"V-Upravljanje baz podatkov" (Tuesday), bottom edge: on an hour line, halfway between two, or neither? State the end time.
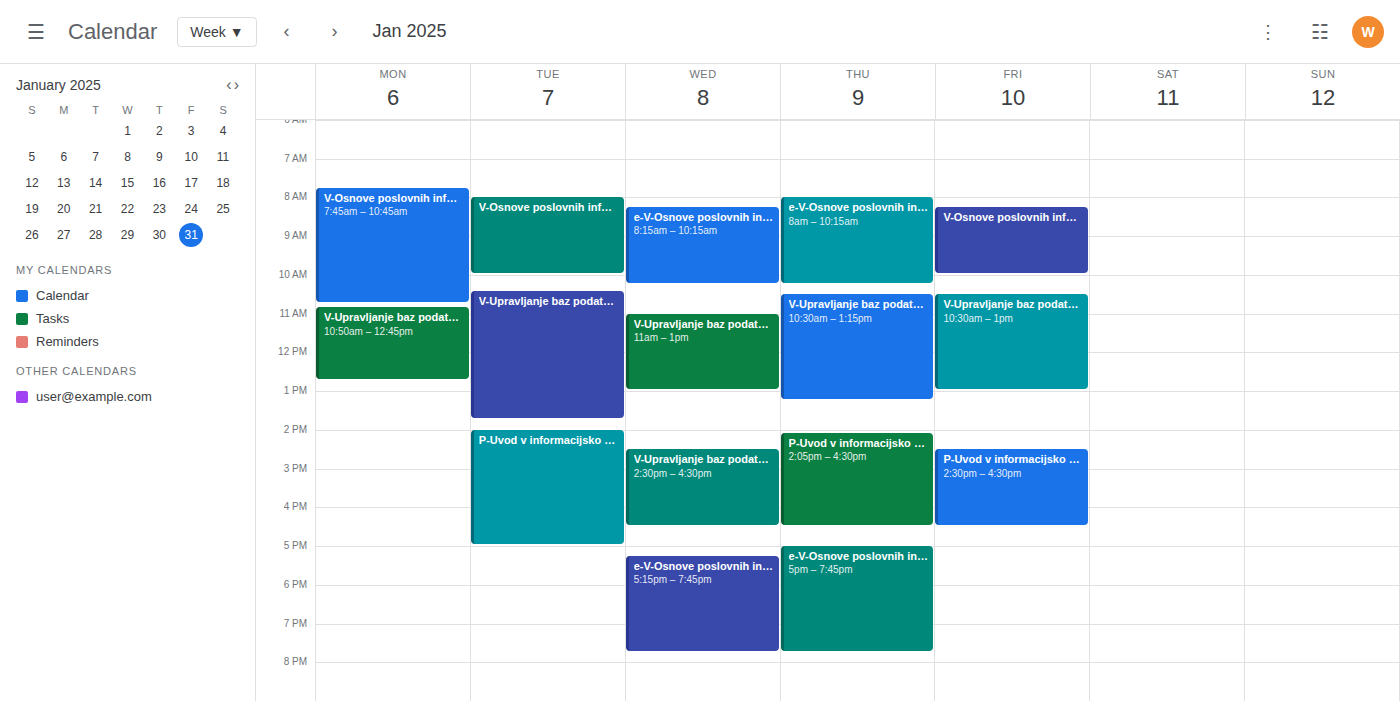
1:45 PM -- neither: three quarters of the way from the 1 PM line to the 2 PM line.